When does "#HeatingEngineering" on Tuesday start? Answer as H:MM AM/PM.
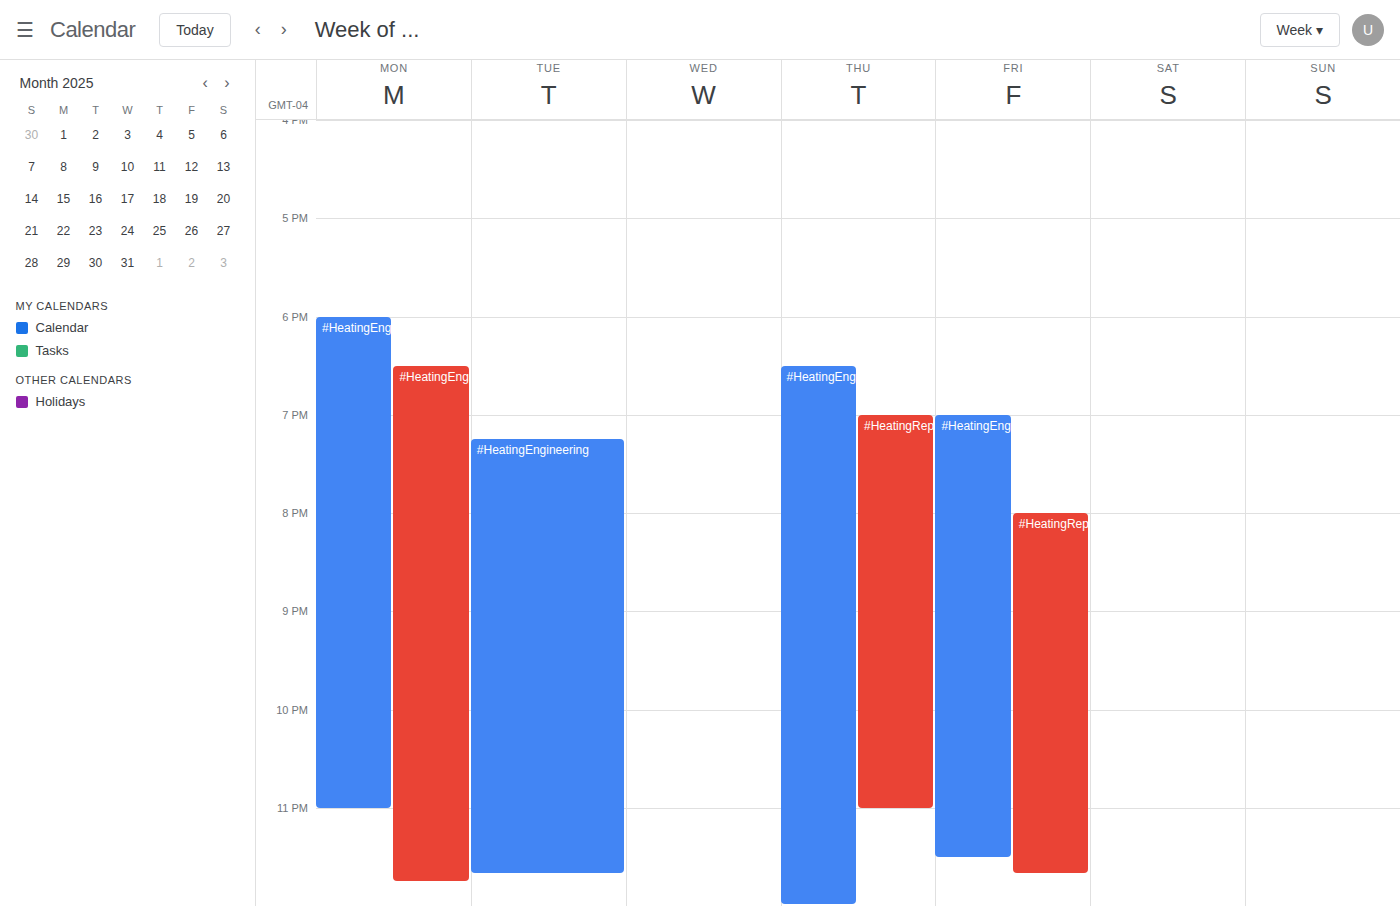
7:15 PM